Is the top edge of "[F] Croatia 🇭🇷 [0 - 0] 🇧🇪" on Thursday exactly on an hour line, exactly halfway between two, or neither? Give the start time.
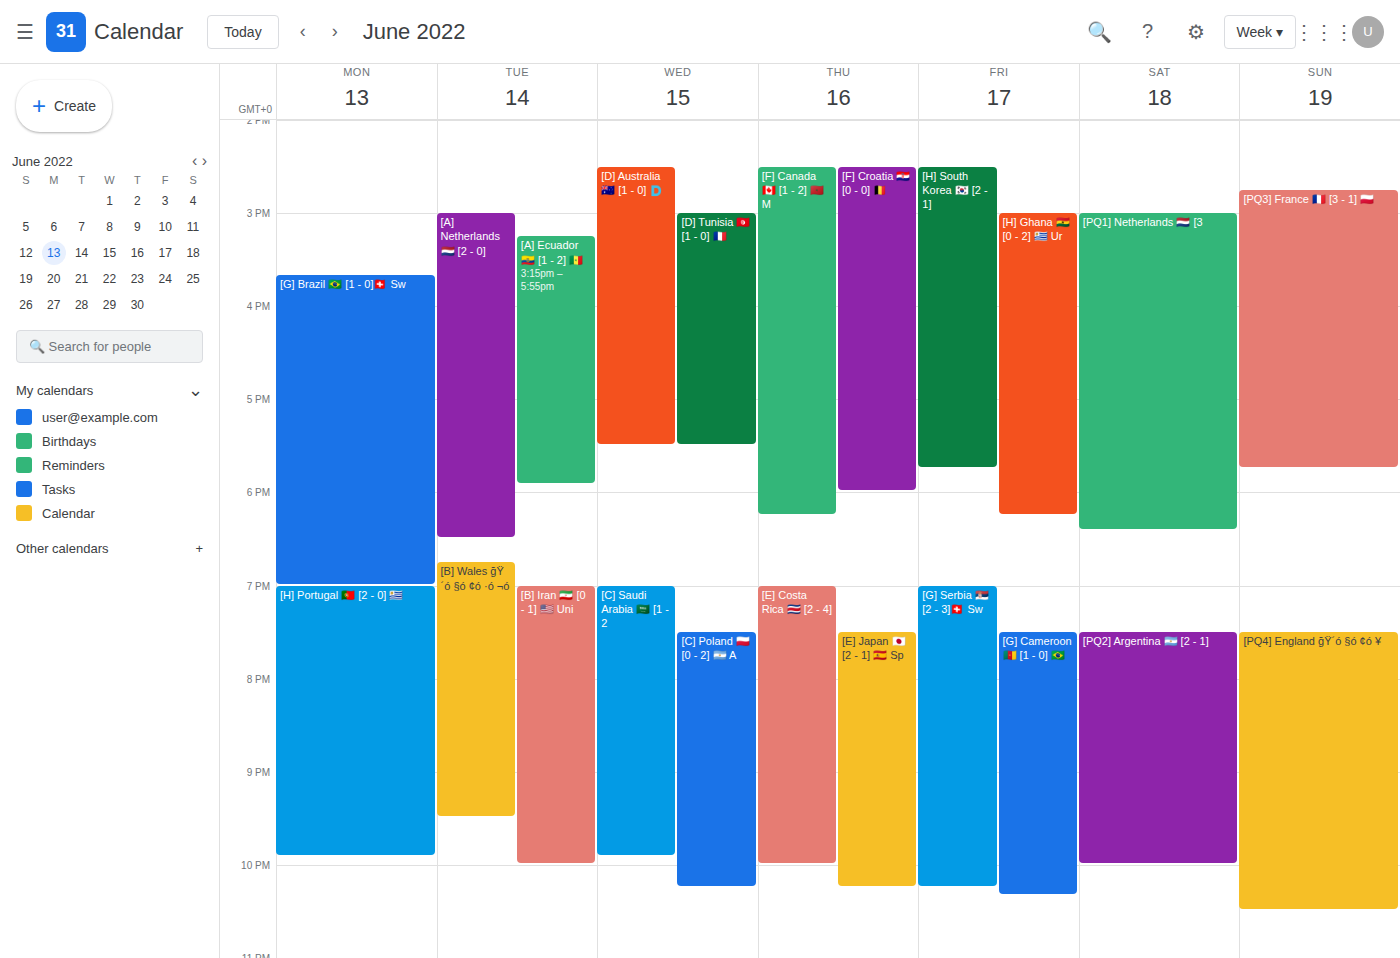
14:30 -- halfway between the 14:00 and 15:00 lines.